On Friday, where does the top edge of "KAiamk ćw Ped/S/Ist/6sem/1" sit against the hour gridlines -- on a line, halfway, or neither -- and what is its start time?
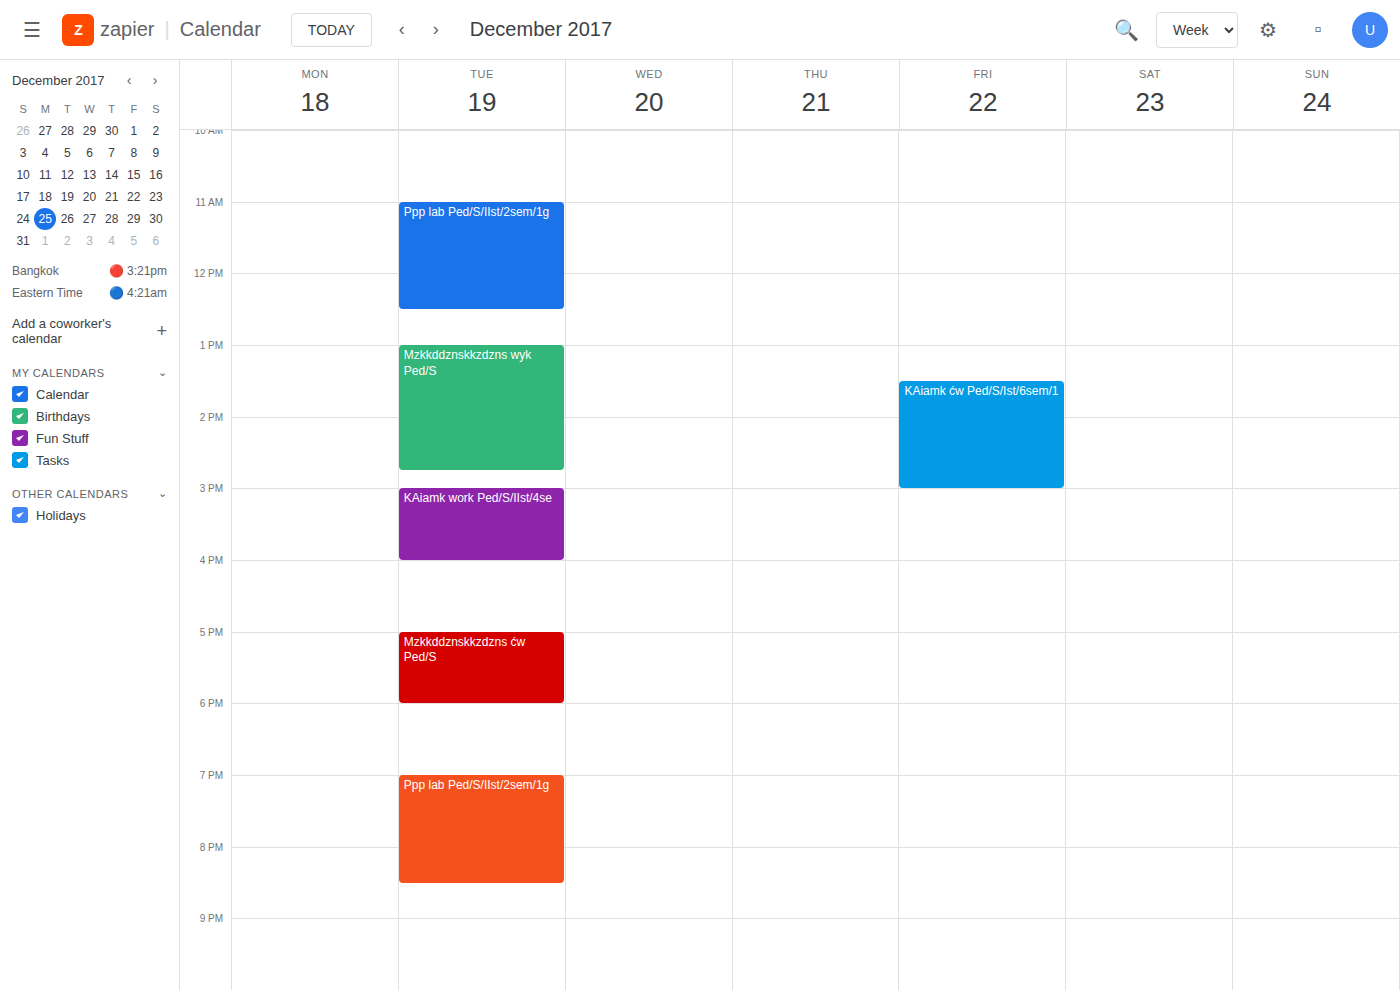
1:30 PM -- halfway between the 1 PM and 2 PM lines.